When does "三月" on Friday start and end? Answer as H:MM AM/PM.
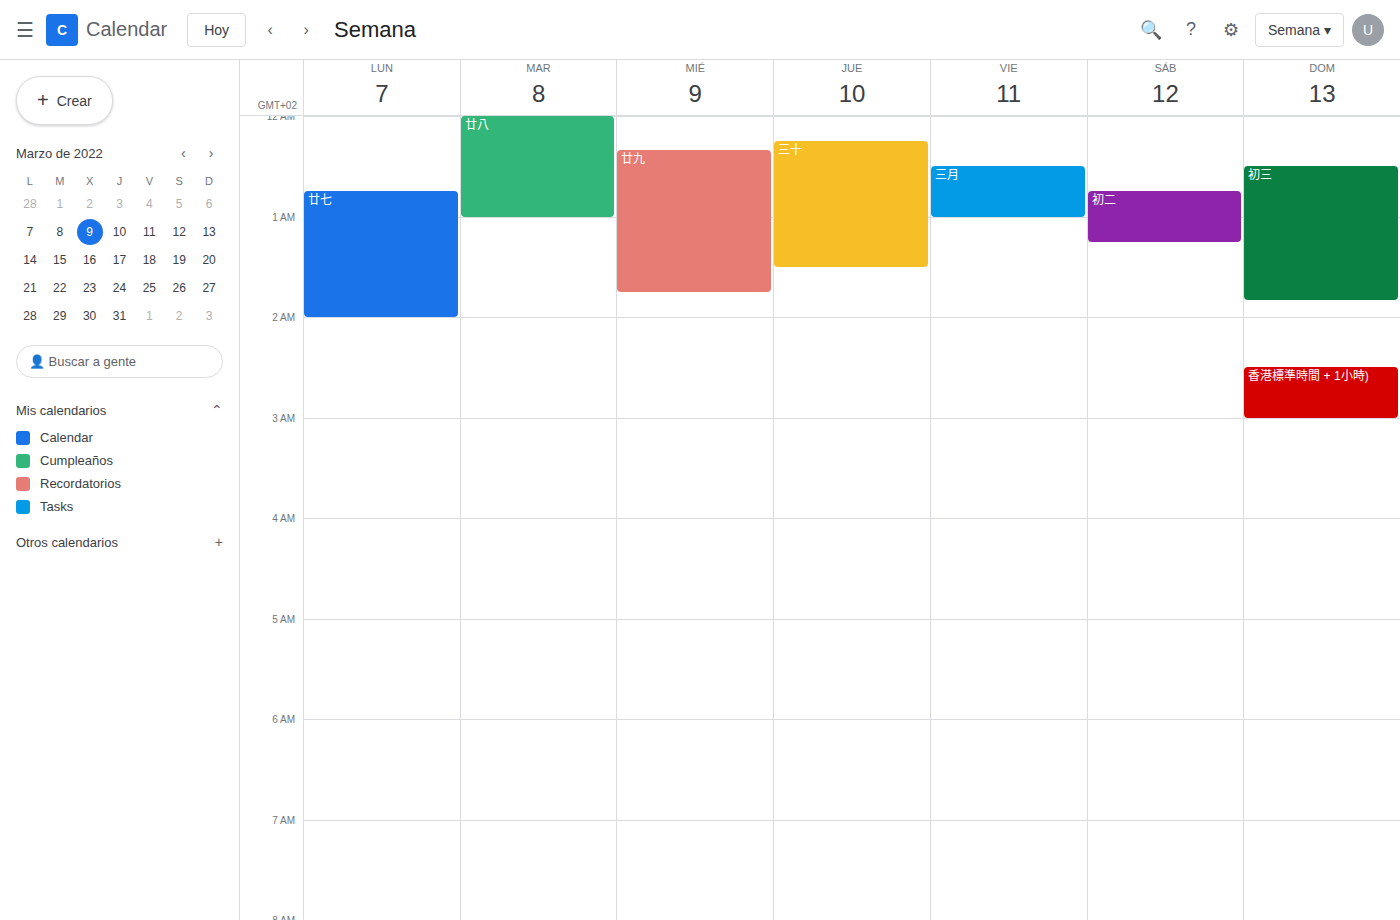
12:30 AM to 1:00 AM